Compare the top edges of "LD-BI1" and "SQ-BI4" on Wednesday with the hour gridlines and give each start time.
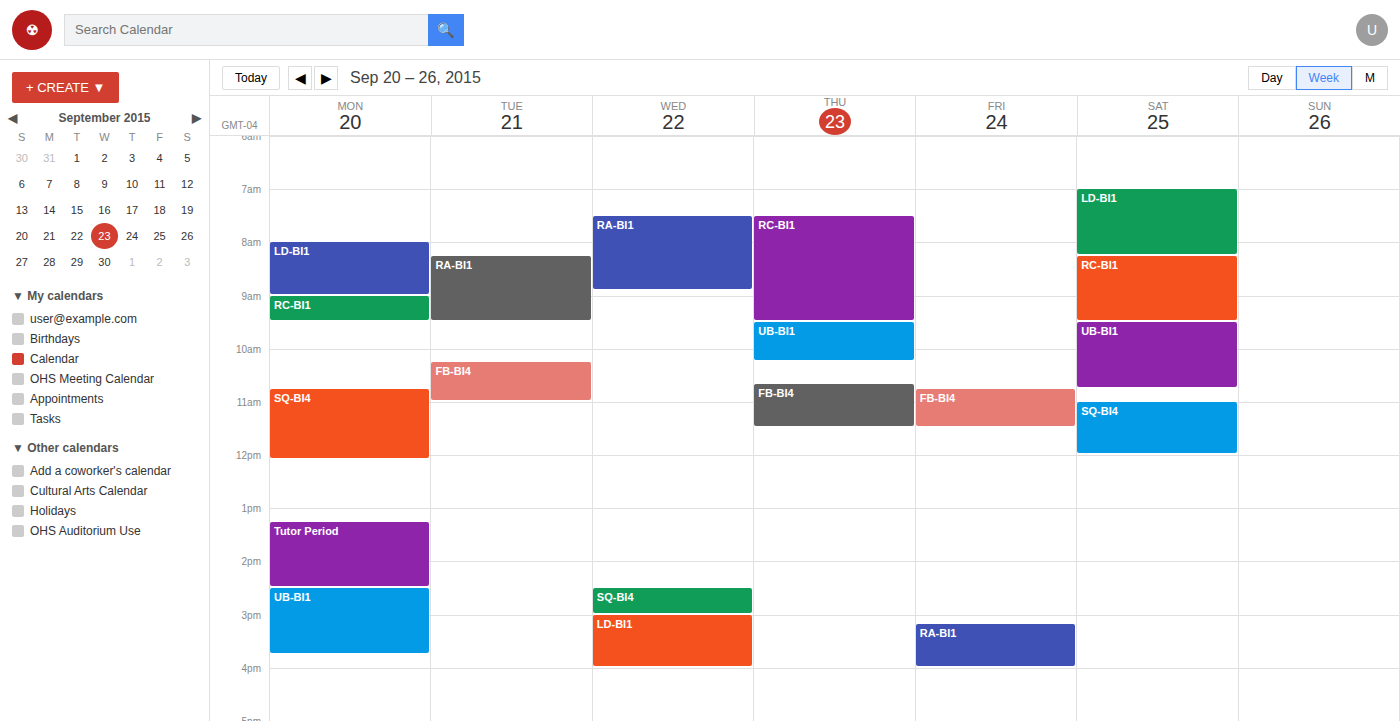
"LD-BI1": 3:00 PM, exactly on the 3 PM line. "SQ-BI4": 2:30 PM, halfway between the 2 PM and 3 PM lines.